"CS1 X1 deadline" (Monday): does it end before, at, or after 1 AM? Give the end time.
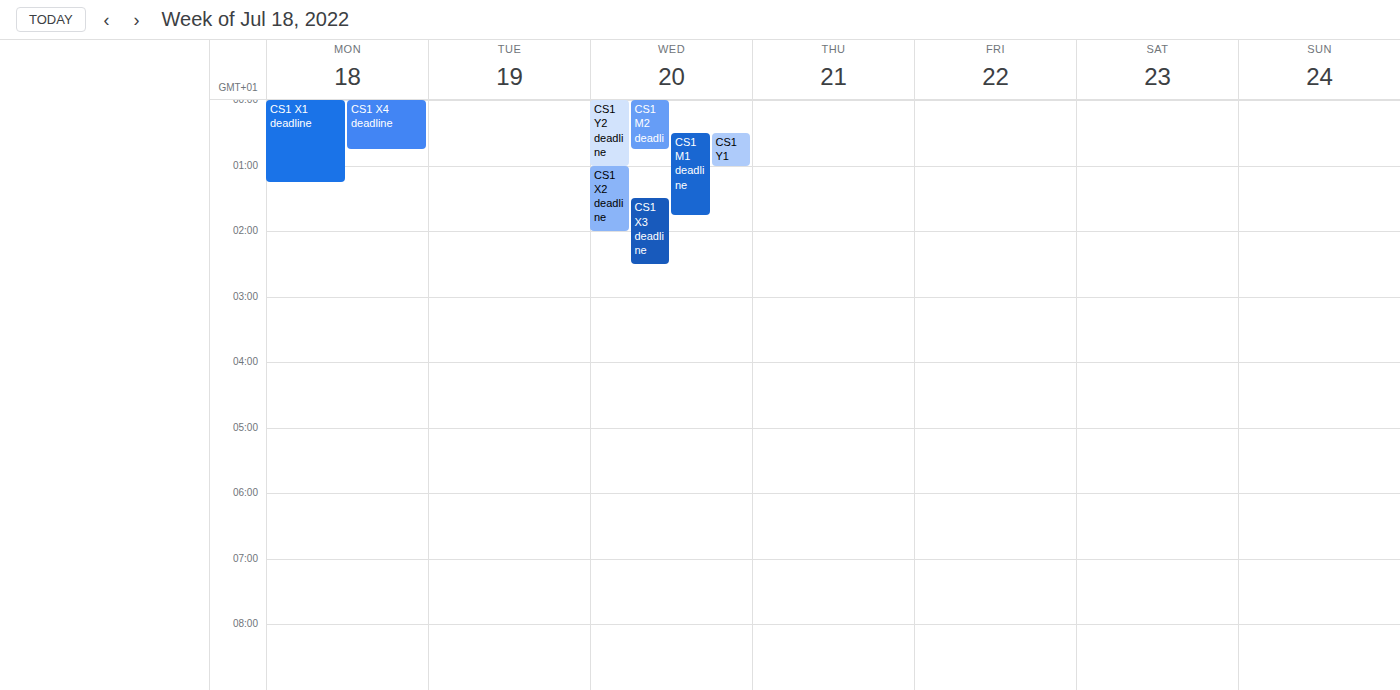
1:15 AM -- after 1 AM, 15 minutes below the 1 AM line.